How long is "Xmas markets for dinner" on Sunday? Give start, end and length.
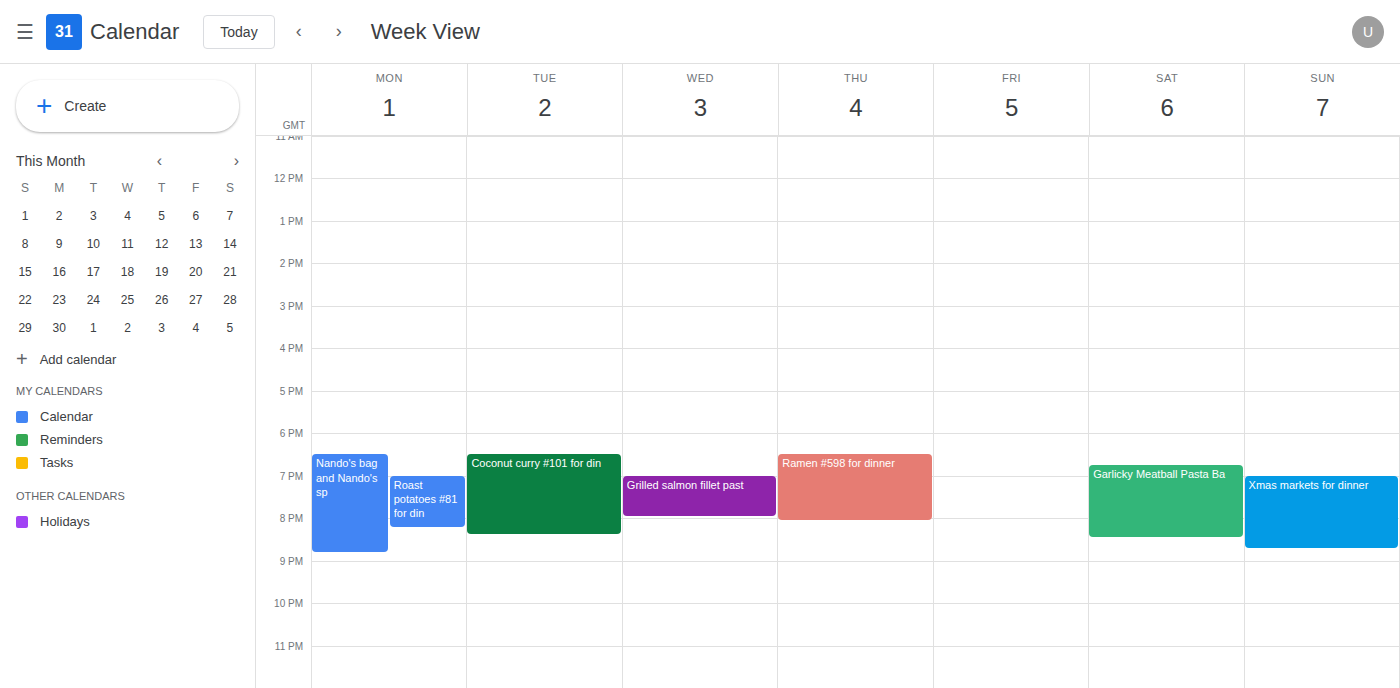
19:00 to 20:45, 1 hour 45 minutes